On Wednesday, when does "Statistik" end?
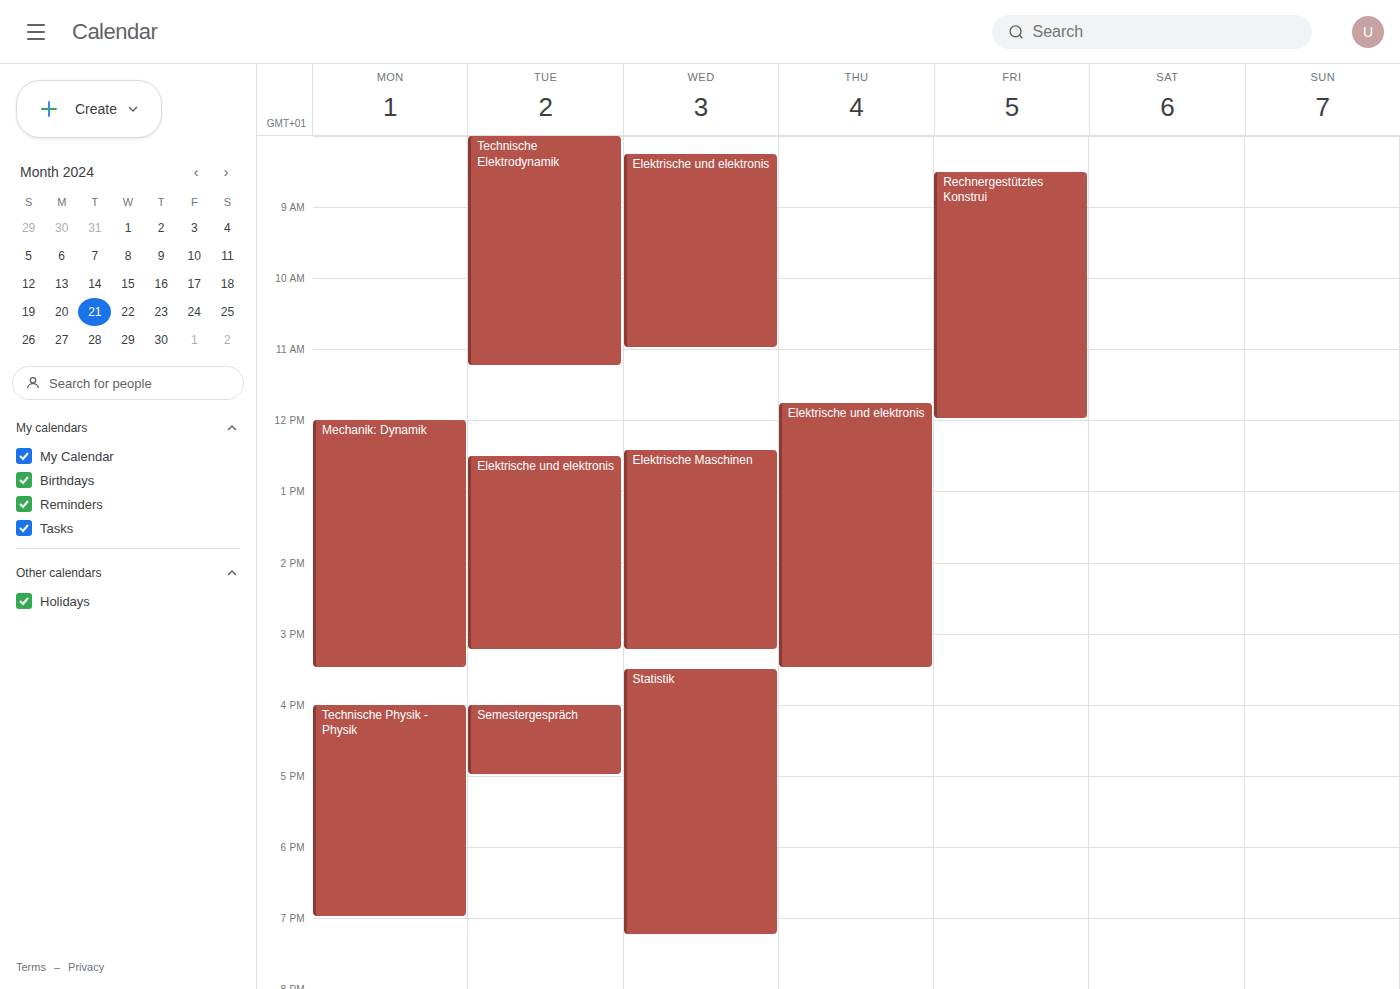
7:15 PM